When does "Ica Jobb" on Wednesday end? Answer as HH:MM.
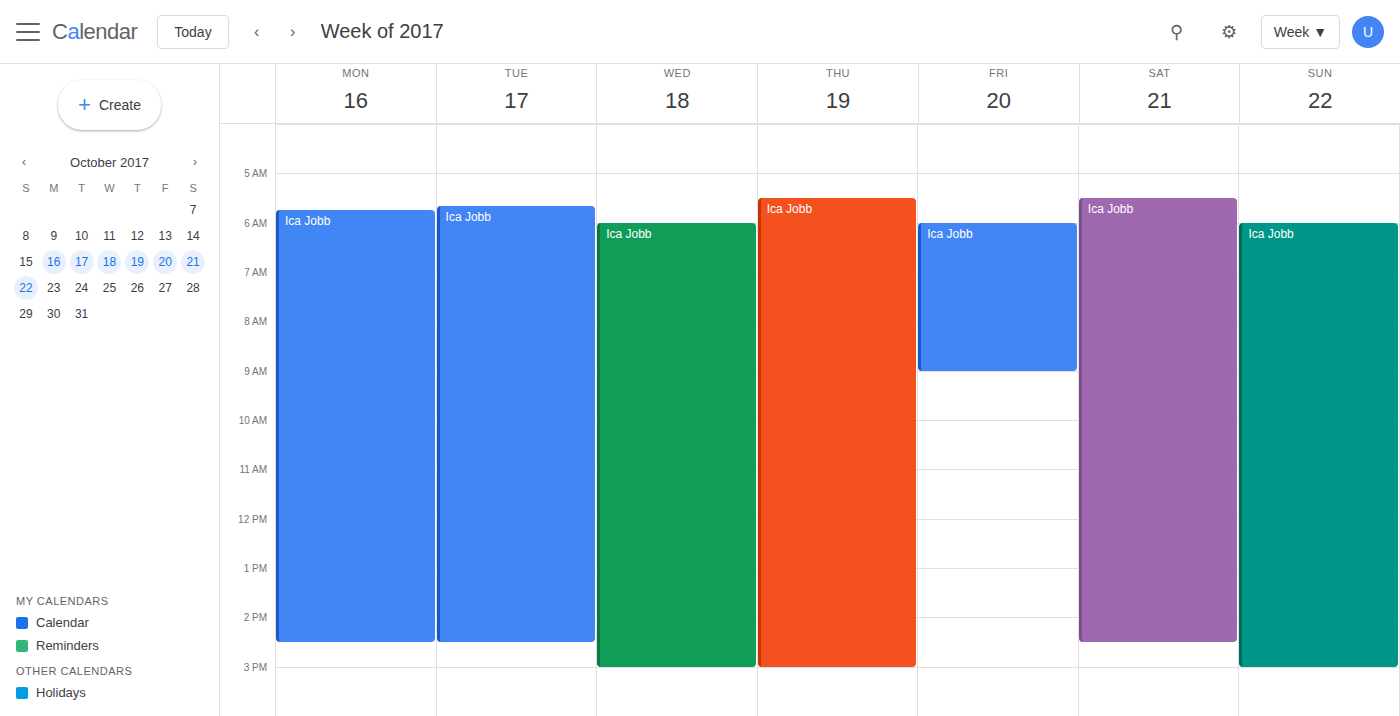
15:00